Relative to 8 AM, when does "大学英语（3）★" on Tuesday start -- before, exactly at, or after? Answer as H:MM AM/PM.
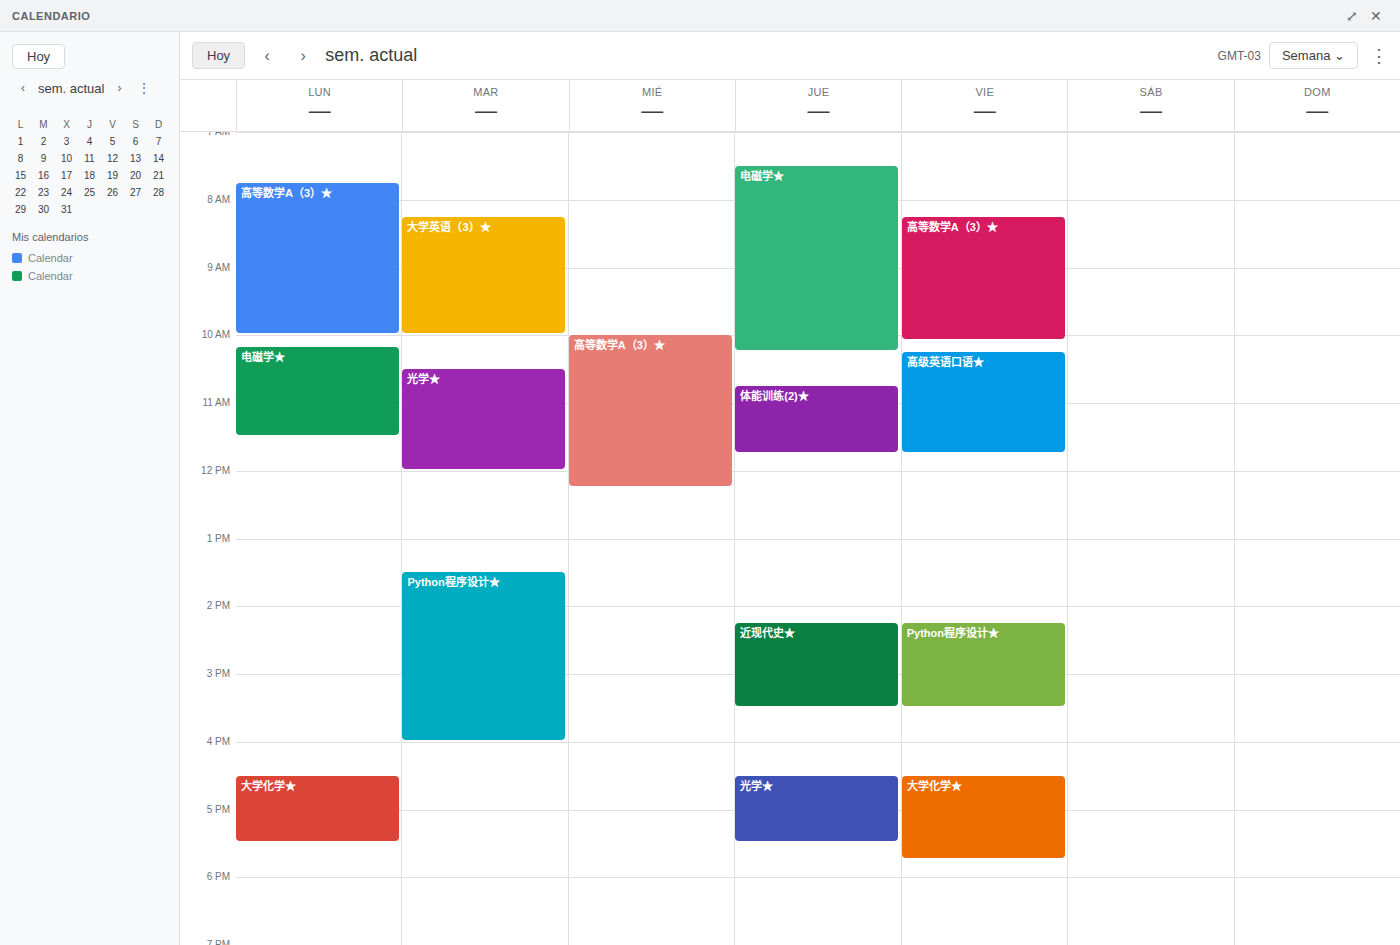
8:15 AM -- after 8 AM, 15 minutes below the 8 AM line.